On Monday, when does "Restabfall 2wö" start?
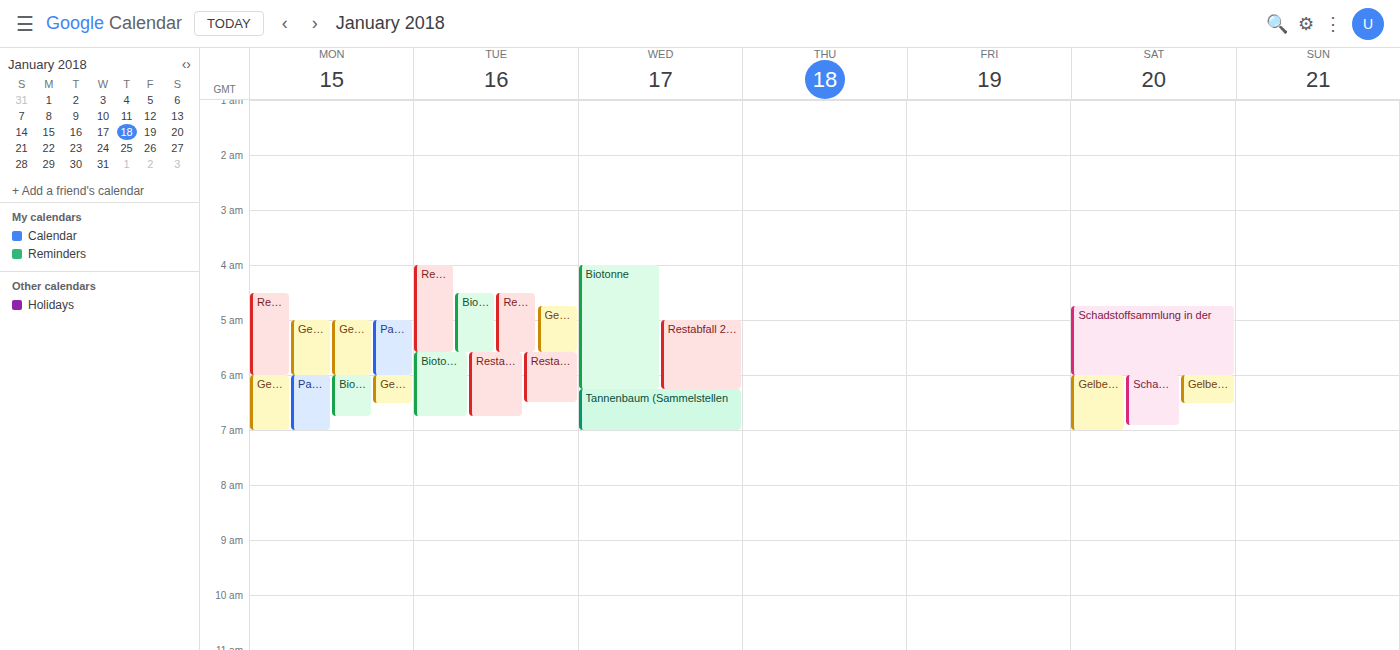
4:30 AM